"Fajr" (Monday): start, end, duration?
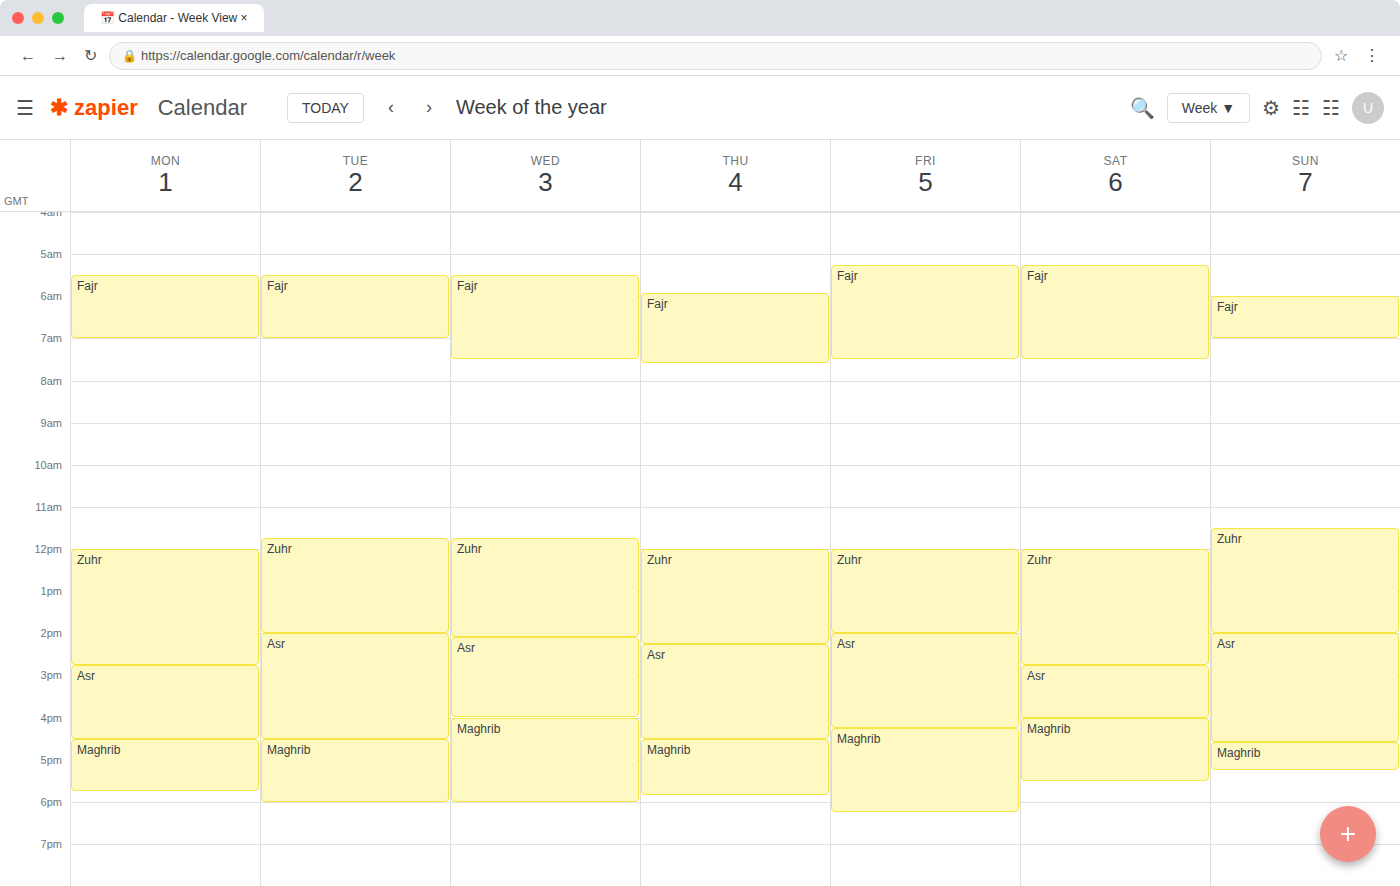
5:30 AM to 7:00 AM, 1 hour 30 minutes